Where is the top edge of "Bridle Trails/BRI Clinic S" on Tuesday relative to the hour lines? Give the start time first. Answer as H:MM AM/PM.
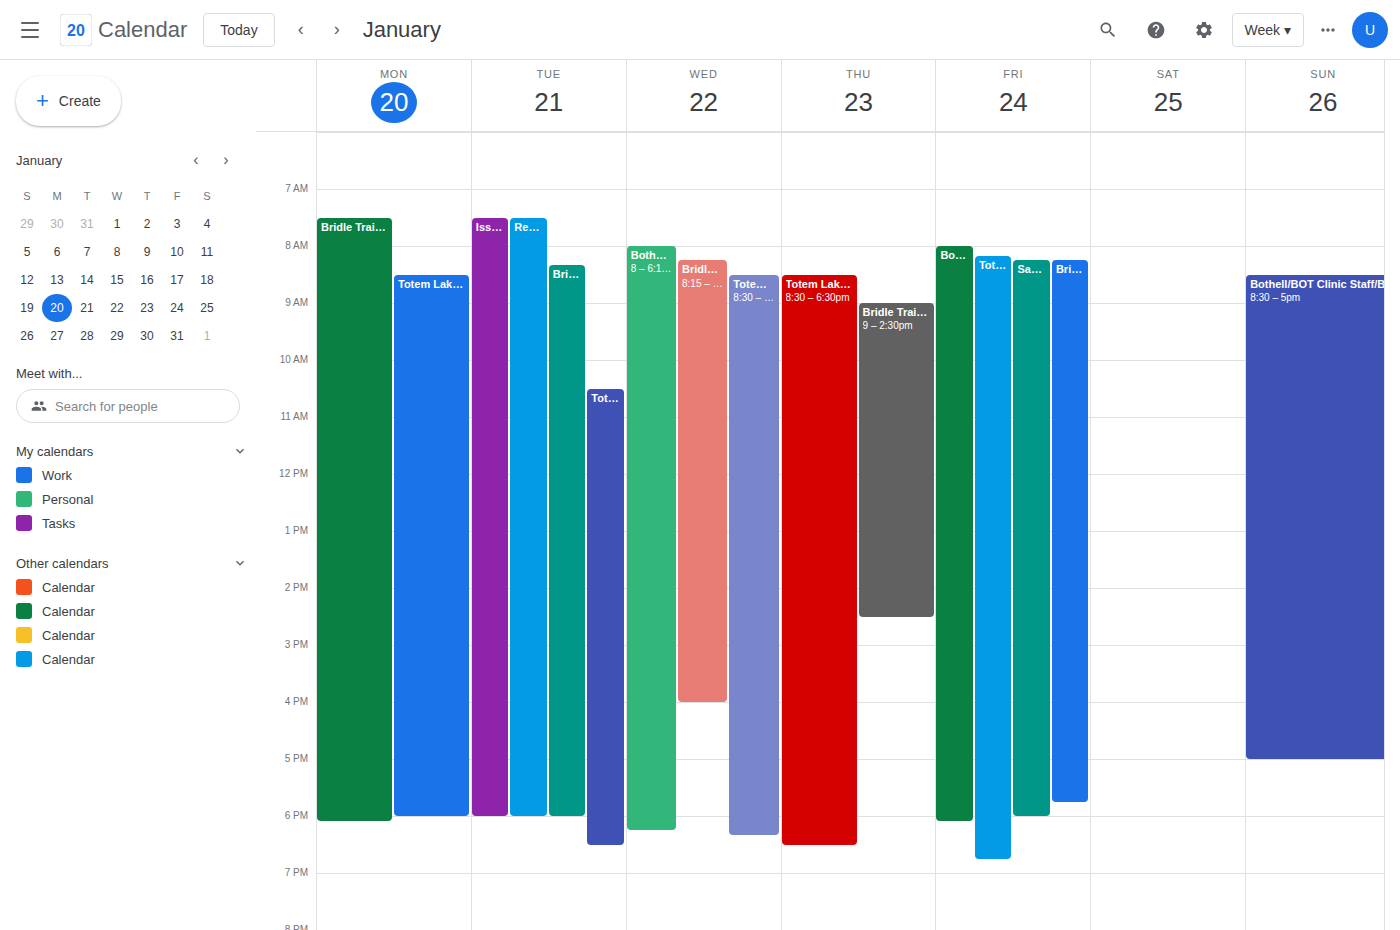
8:20 AM -- neither: 20 minutes below the 8 AM line and 40 minutes above the 9 AM line.